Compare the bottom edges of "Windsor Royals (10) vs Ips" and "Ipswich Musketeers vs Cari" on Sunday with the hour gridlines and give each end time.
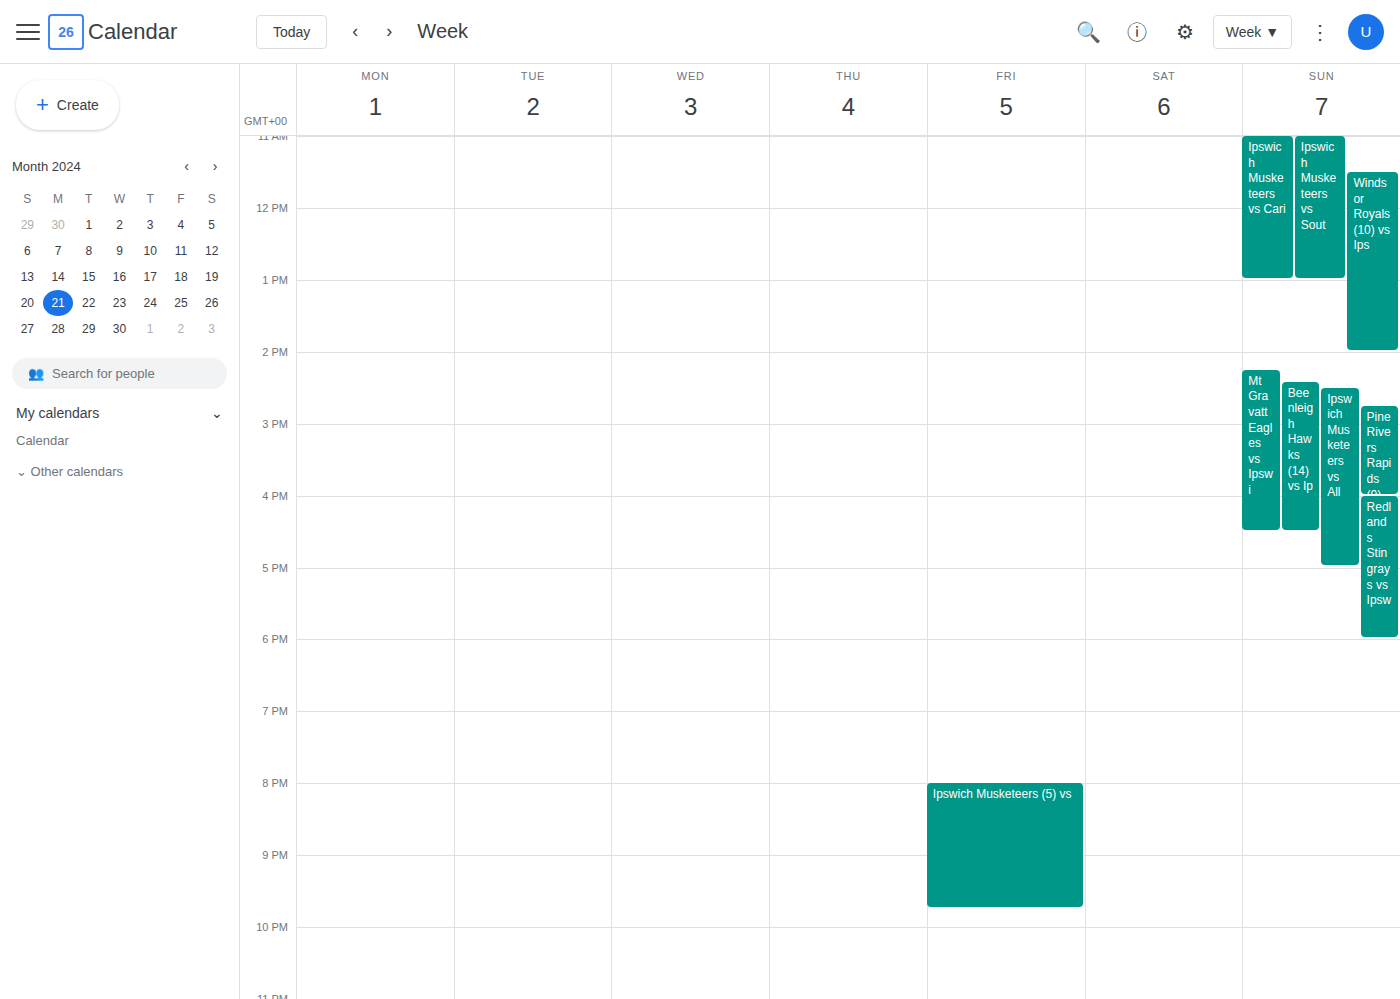
"Windsor Royals (10) vs Ips": 2:00 PM, exactly on the 2 PM line. "Ipswich Musketeers vs Cari": 1:00 PM, exactly on the 1 PM line.